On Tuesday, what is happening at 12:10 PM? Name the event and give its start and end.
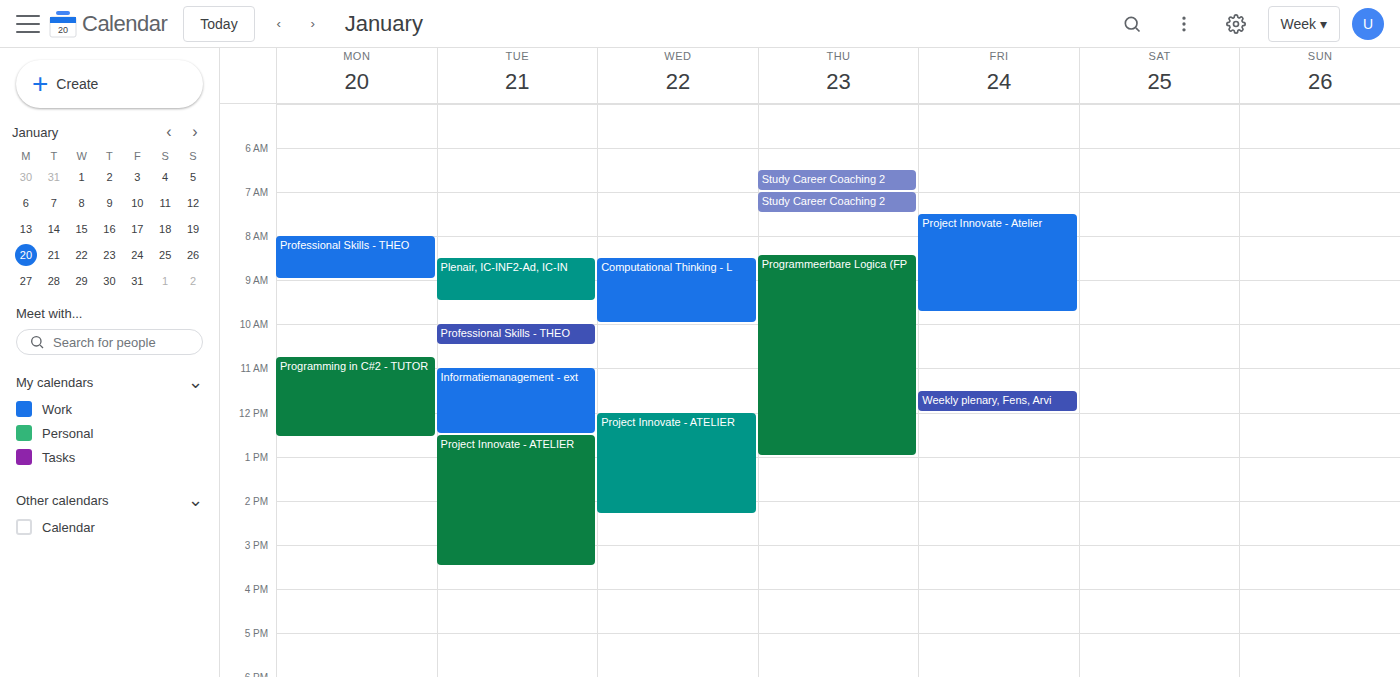
"Informatiemanagement - ext", 11:00 AM to 12:30 PM